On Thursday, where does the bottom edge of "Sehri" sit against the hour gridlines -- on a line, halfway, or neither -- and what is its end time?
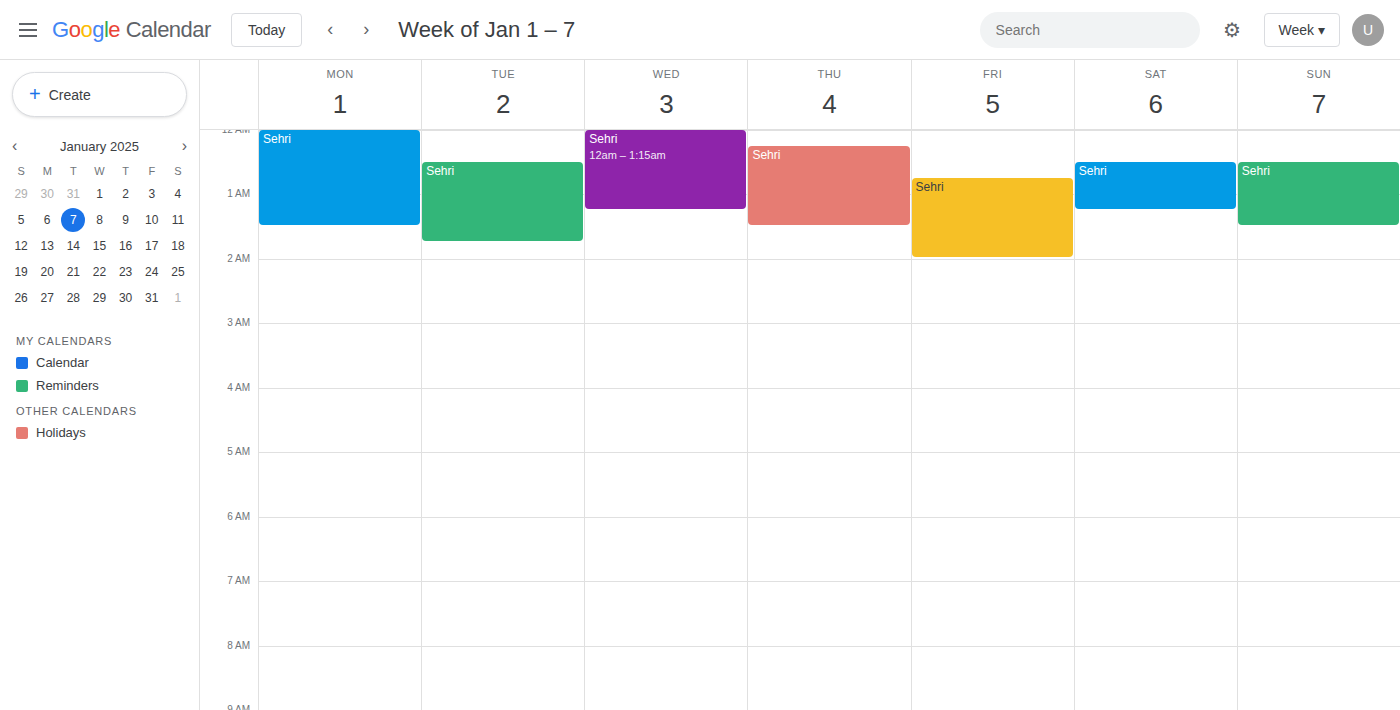
1:30 AM -- halfway between the 1 AM and 2 AM lines.